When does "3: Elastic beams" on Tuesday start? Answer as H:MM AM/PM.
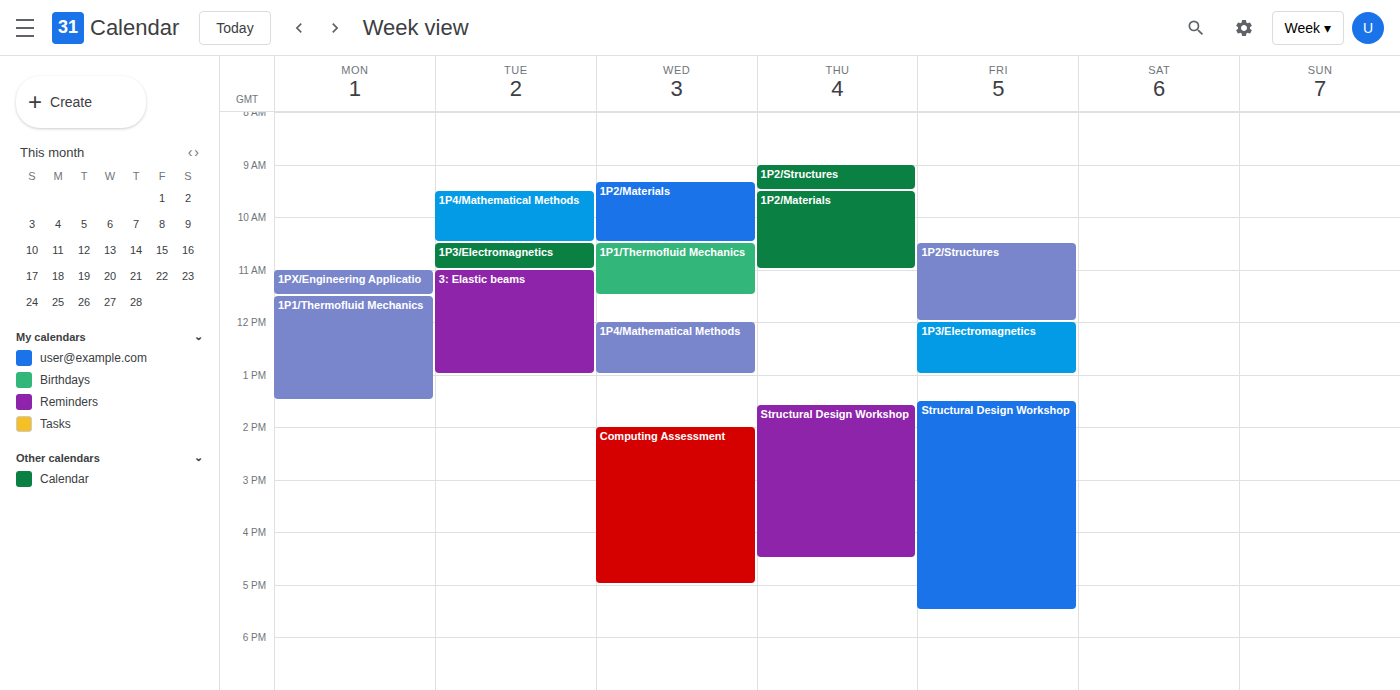
11:00 AM